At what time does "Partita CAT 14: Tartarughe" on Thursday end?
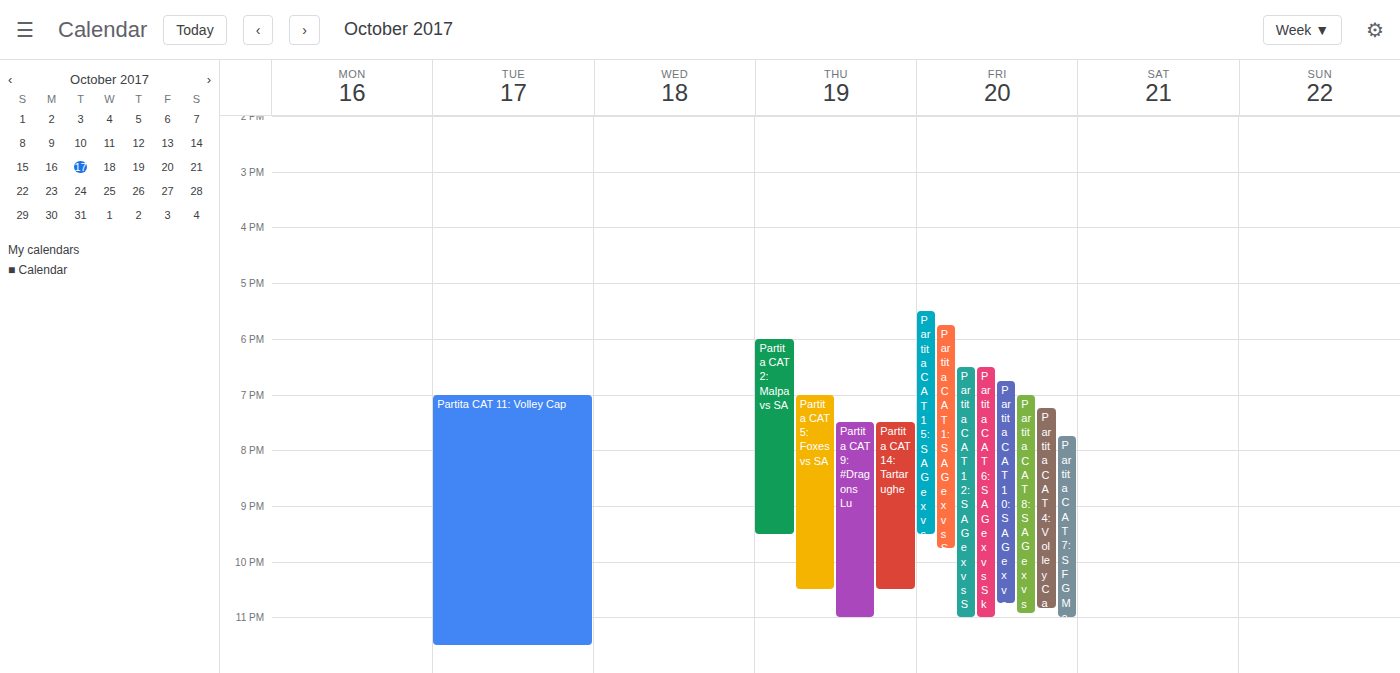
10:30 PM